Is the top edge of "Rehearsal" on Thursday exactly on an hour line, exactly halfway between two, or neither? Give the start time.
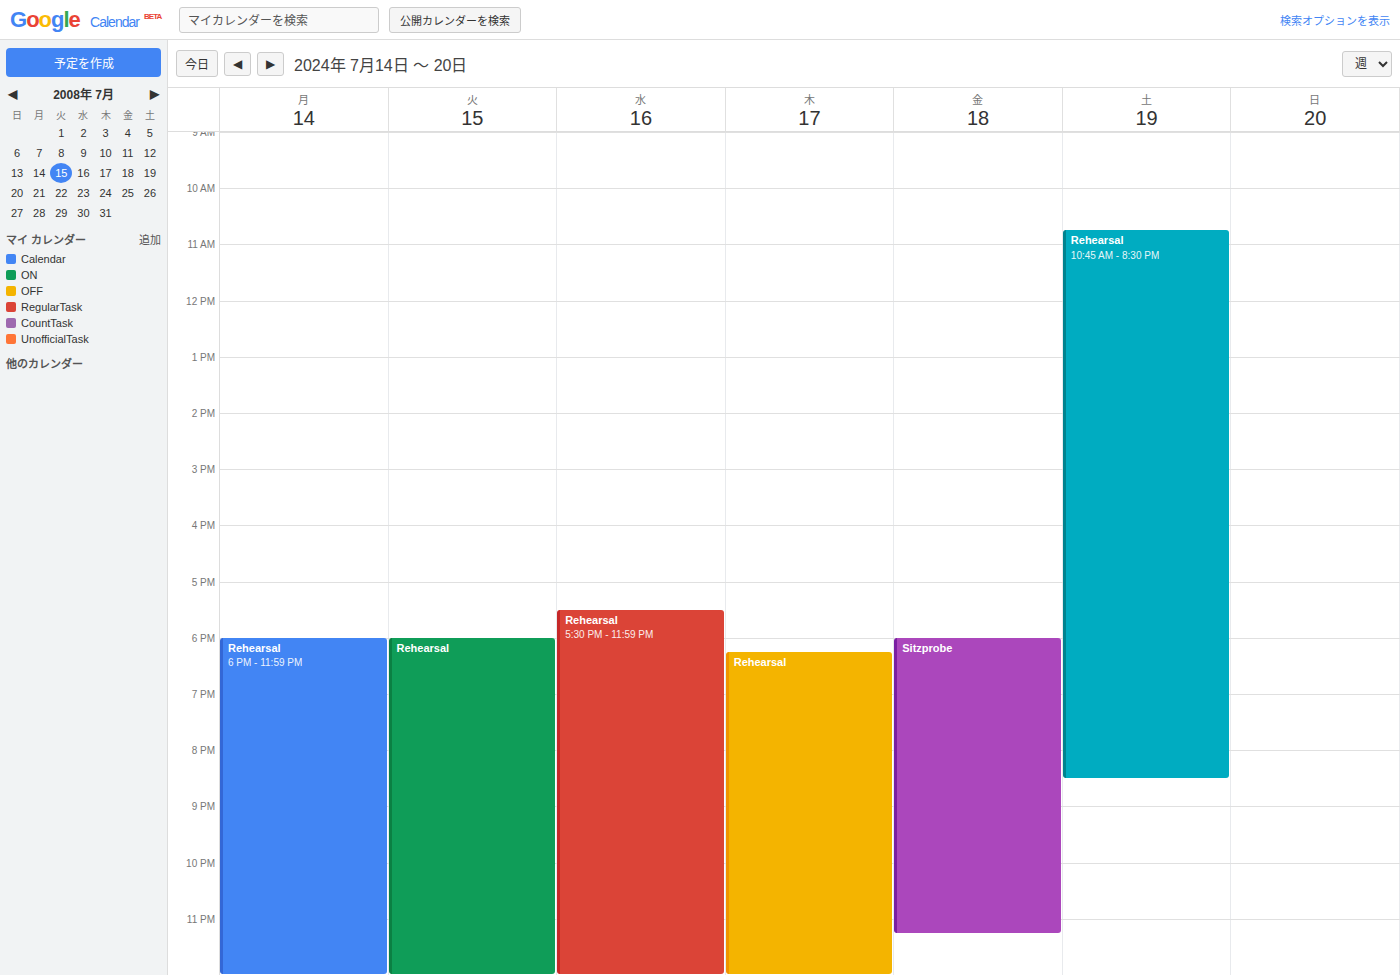
6:15 PM -- neither: a quarter of the way from the 6 PM line to the 7 PM line.